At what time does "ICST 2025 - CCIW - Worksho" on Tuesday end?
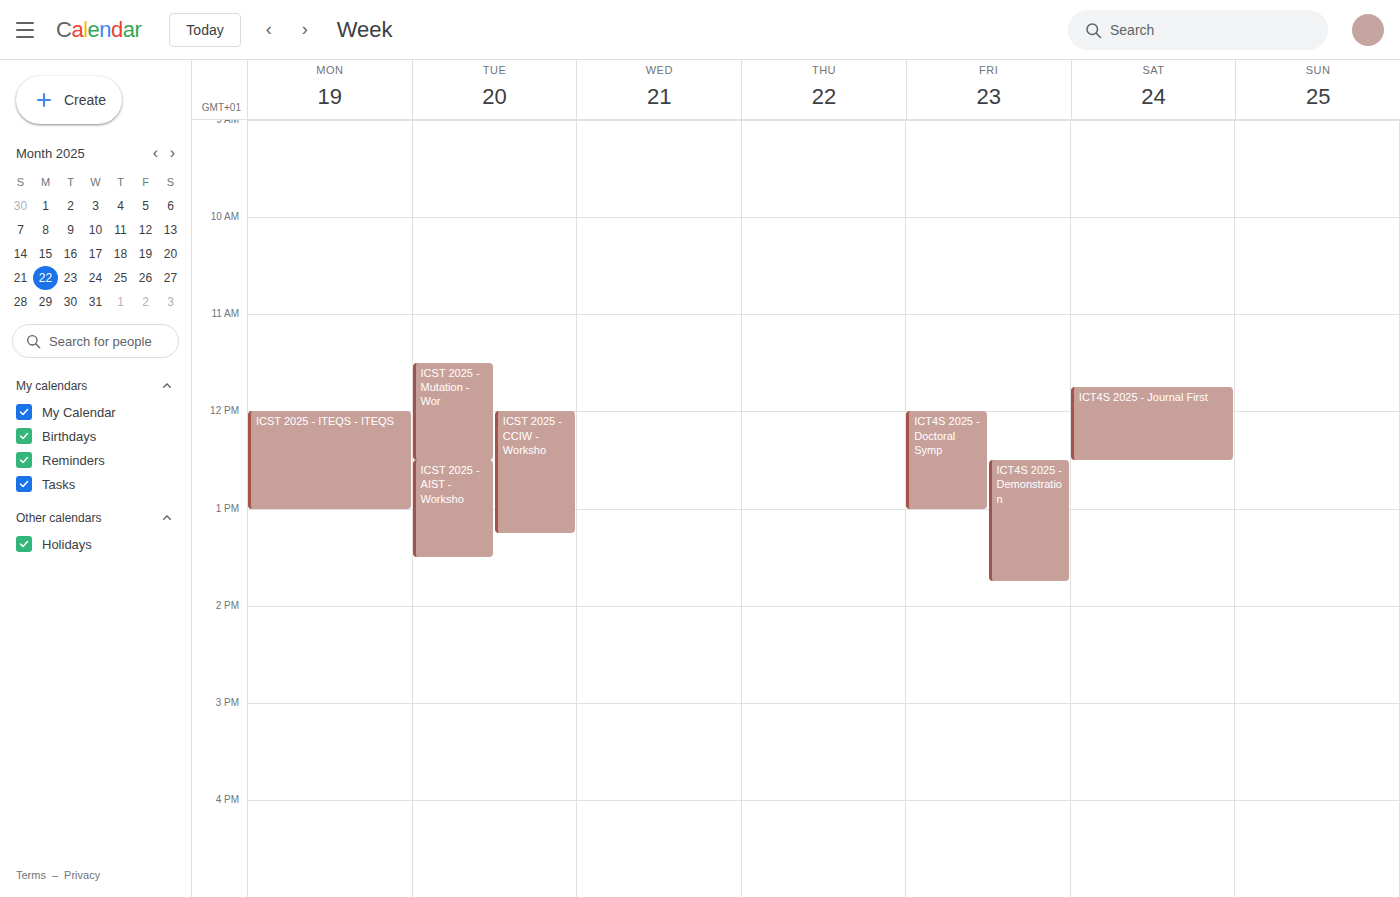
13:15